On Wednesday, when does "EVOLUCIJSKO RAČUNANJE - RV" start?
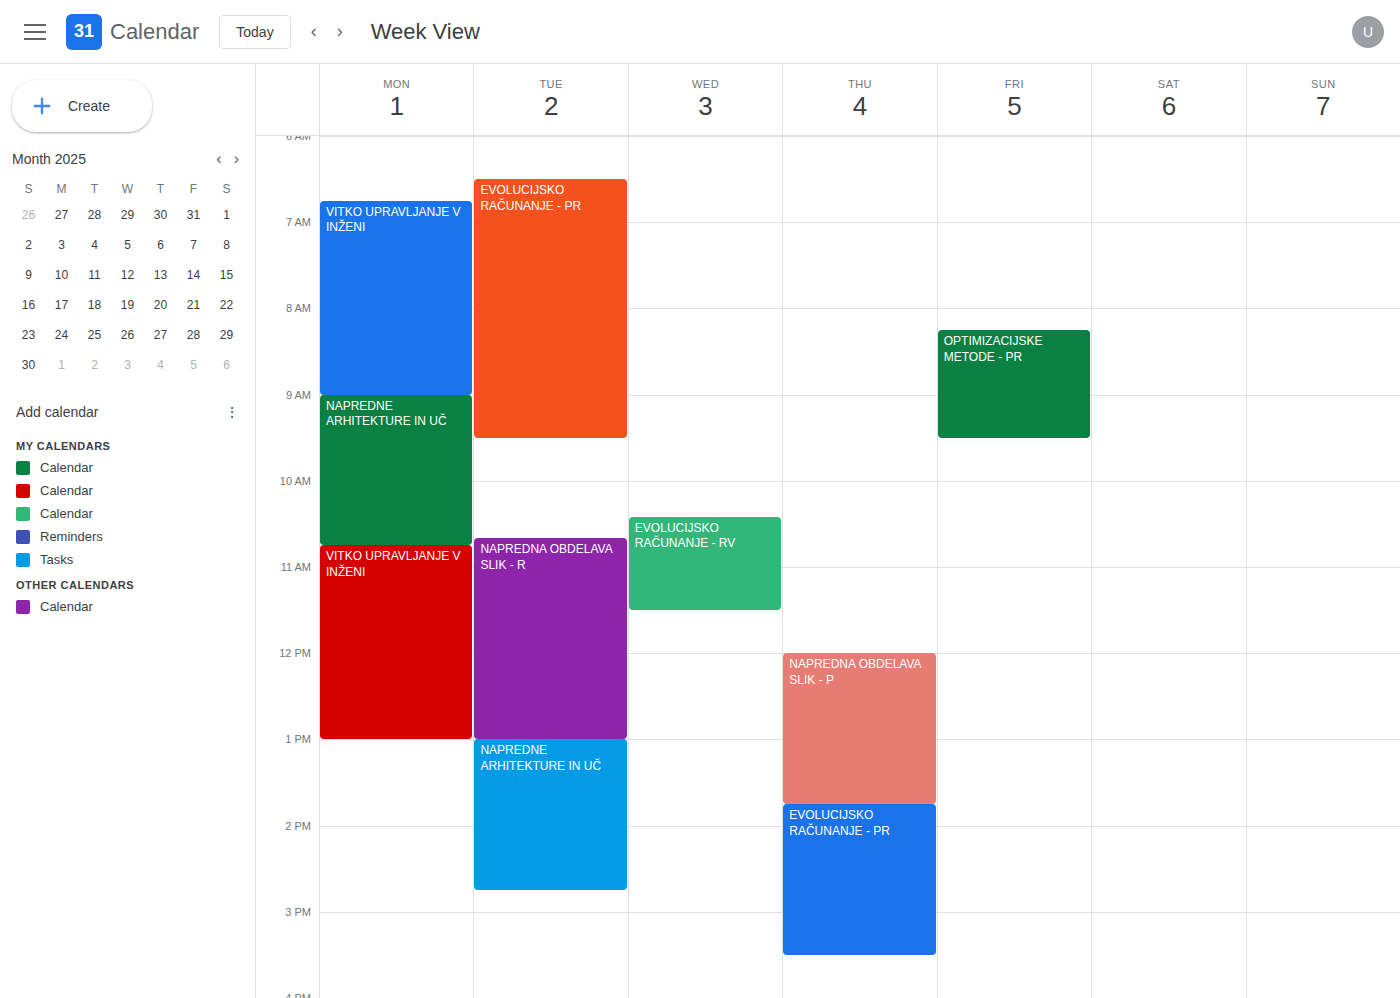
10:25